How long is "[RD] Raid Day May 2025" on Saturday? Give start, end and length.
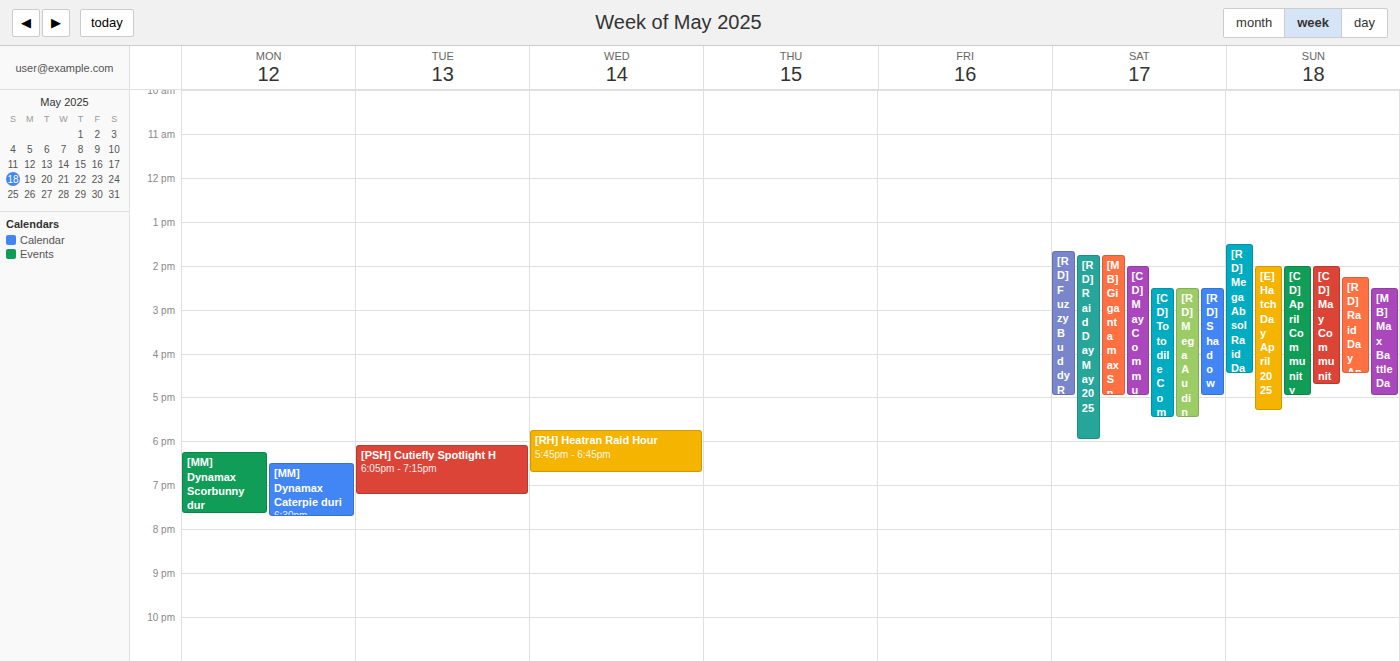
1:45 PM to 6:00 PM, 4 hours 15 minutes